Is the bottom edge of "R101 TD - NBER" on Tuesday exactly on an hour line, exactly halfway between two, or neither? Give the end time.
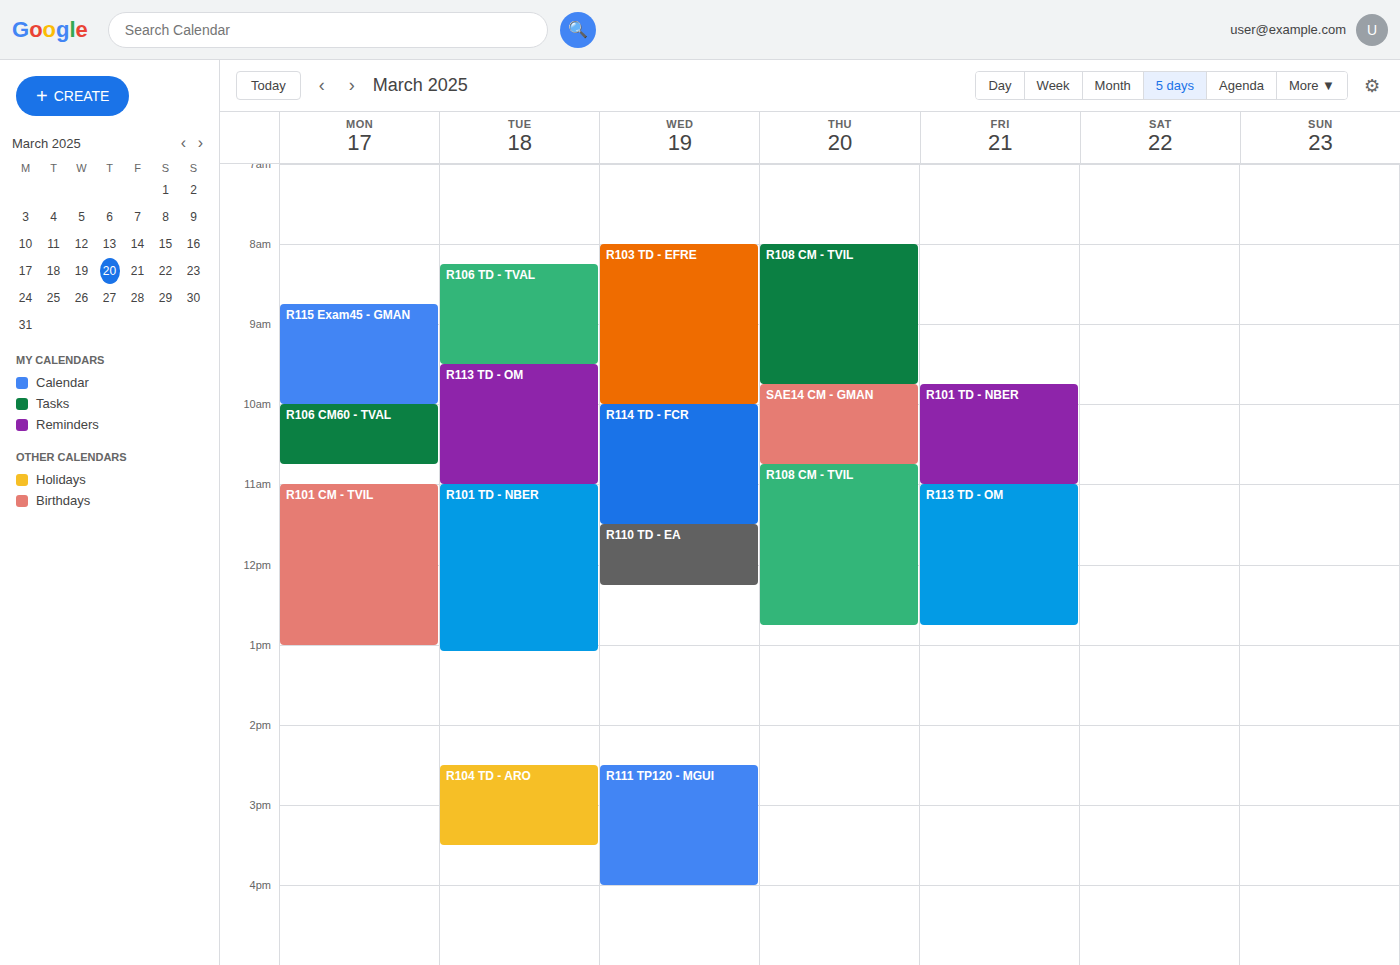
1:05 PM -- neither: 5 minutes below the 1 PM line and 55 minutes above the 2 PM line.